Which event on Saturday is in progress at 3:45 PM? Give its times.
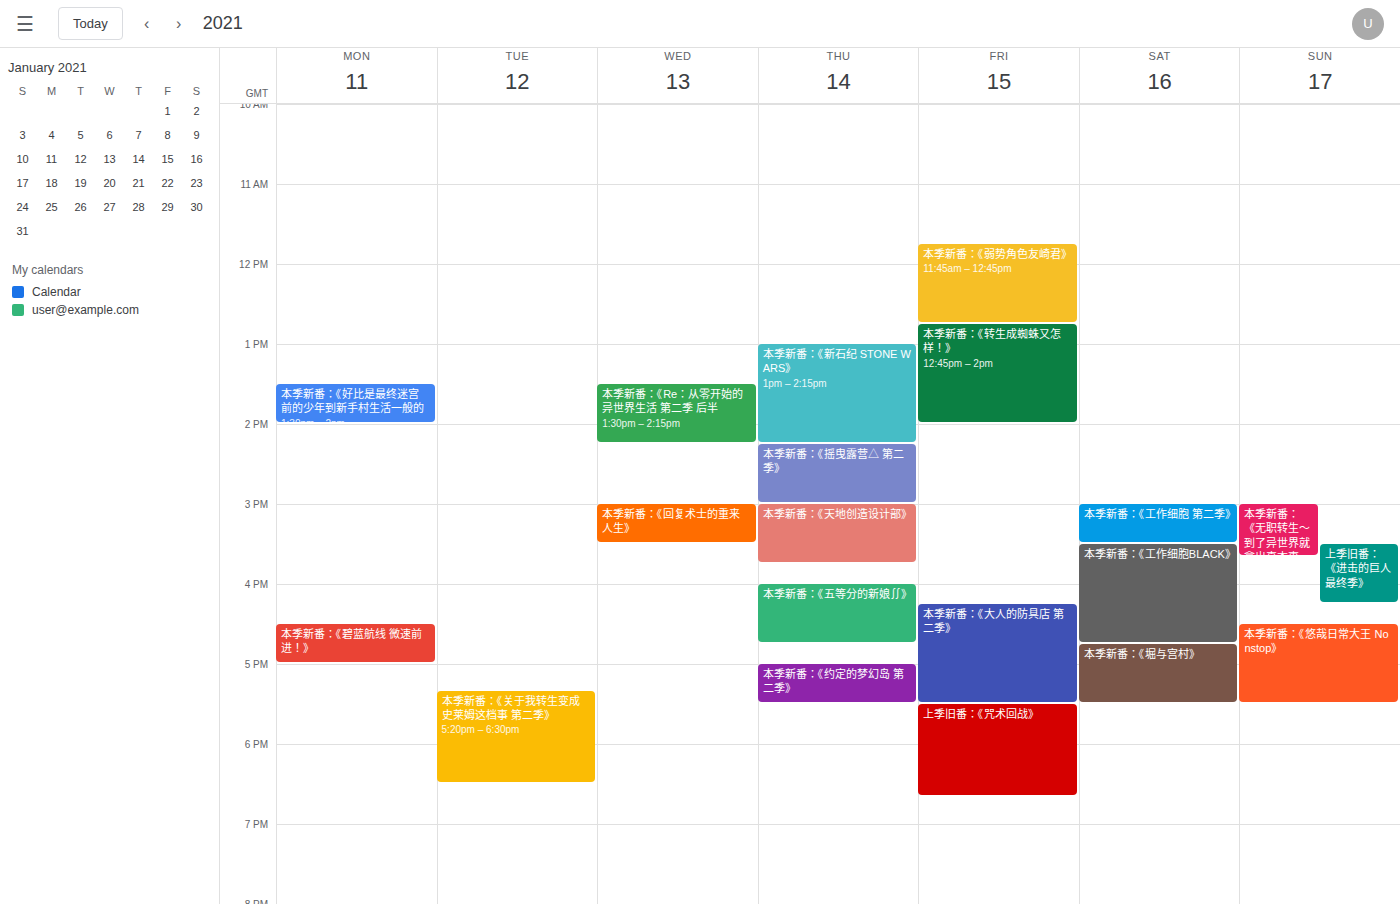
"本季新番：《工作细胞BLACK》", 3:30 PM to 4:45 PM